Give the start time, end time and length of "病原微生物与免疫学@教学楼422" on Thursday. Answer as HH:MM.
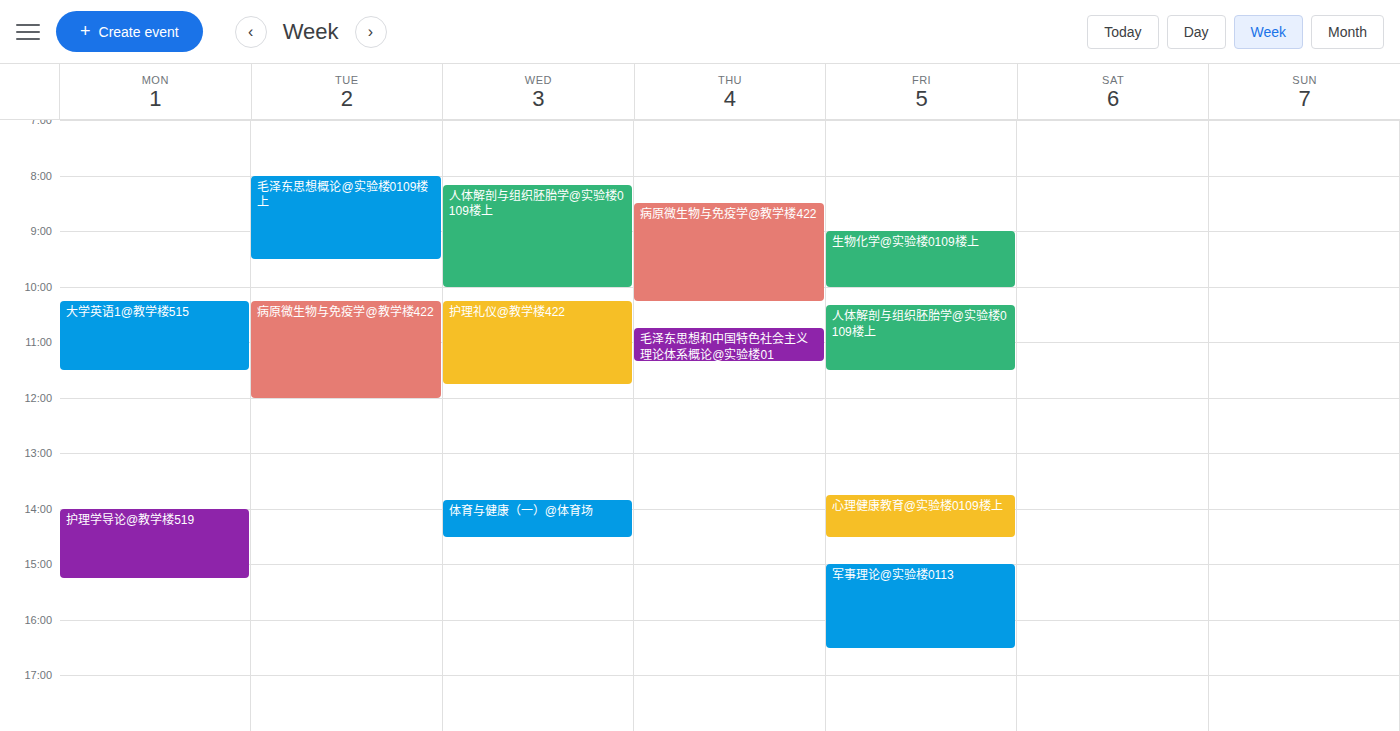
08:30 to 10:15, 1 hour 45 minutes